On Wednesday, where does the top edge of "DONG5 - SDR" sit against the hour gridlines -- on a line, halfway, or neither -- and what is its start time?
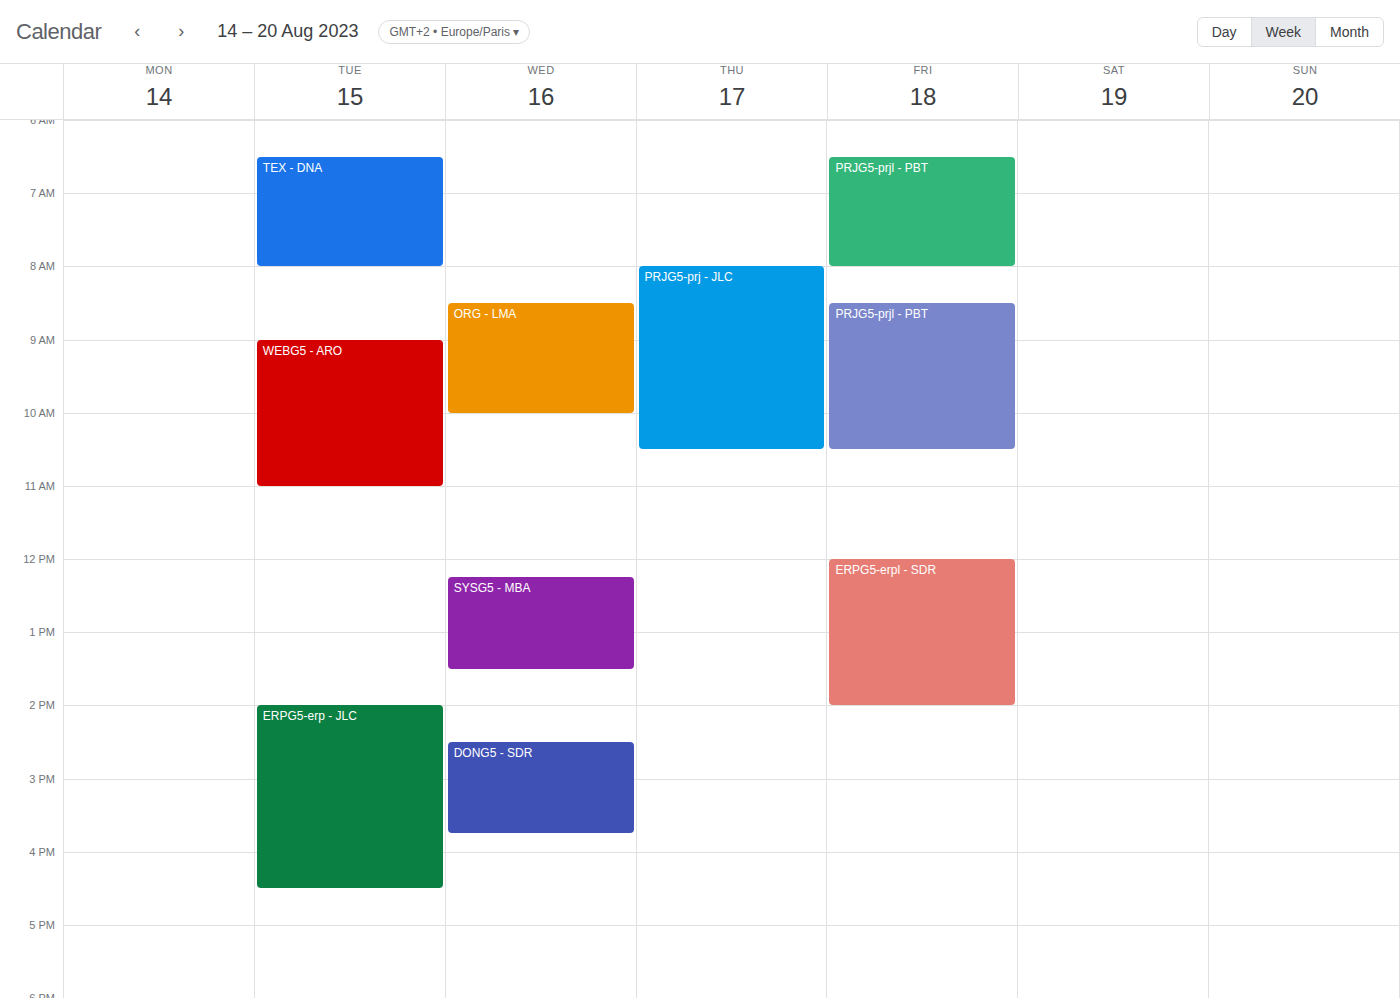
2:30 PM -- halfway between the 2 PM and 3 PM lines.